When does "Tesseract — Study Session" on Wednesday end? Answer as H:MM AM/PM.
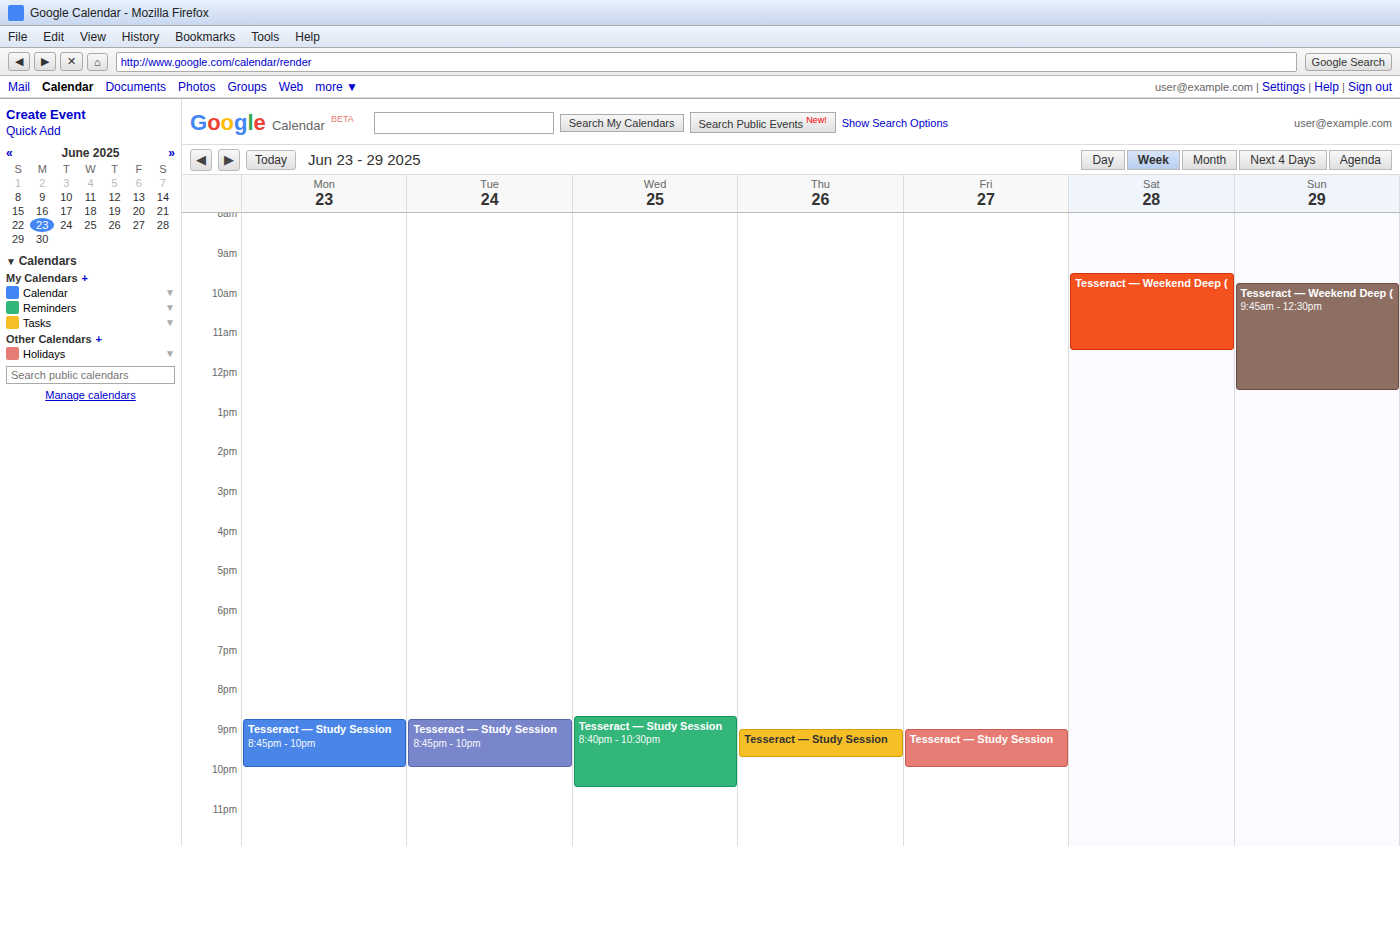
10:30 PM